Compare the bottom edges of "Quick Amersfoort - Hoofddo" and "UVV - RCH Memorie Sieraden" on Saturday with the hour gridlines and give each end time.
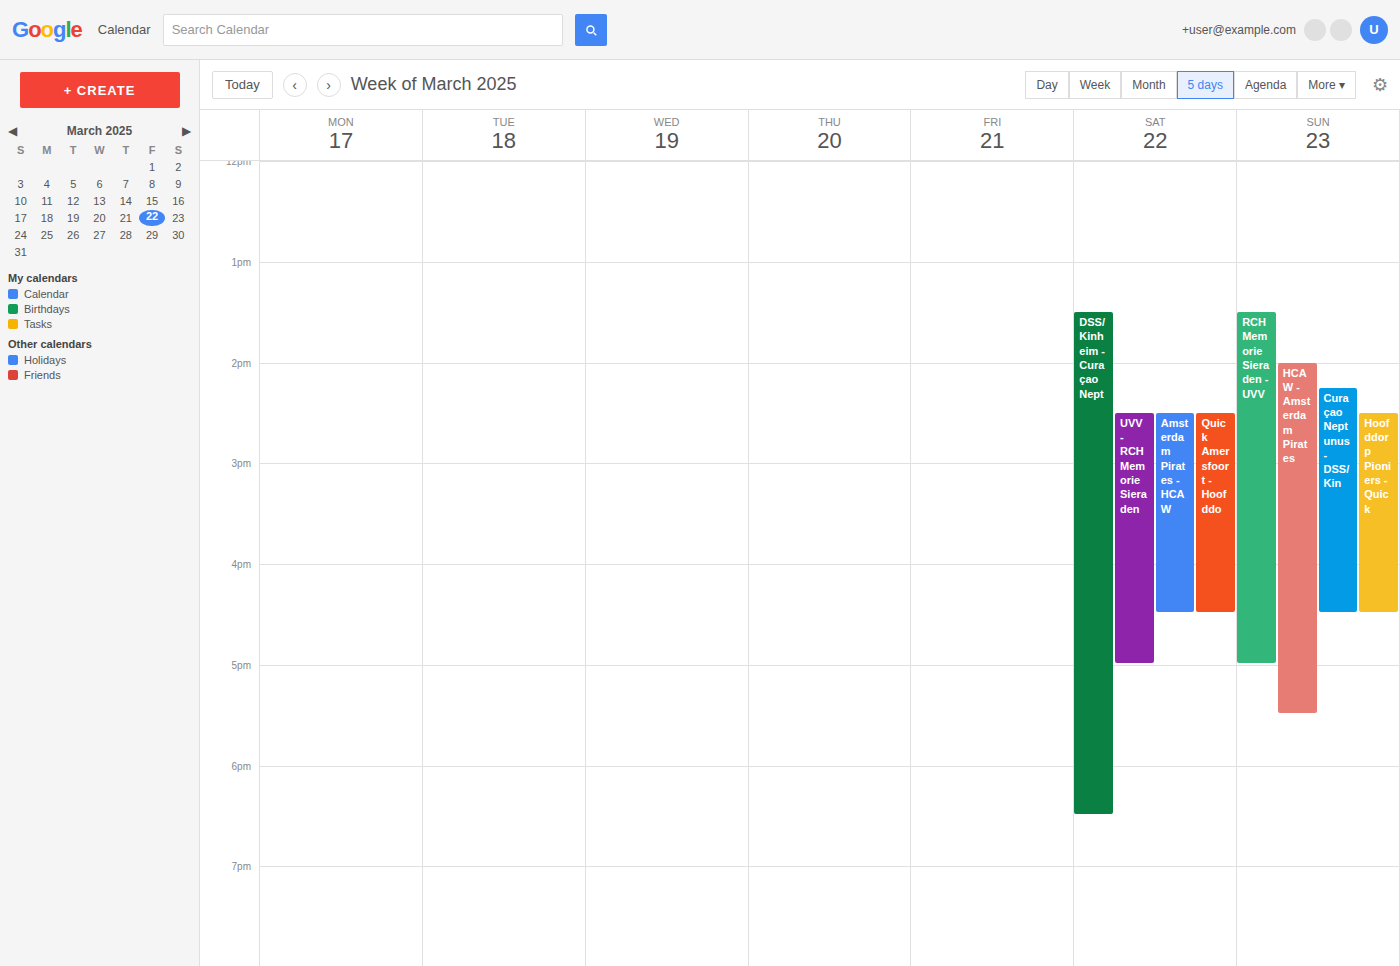
"Quick Amersfoort - Hoofddo": 4:30 PM, halfway between the 4 PM and 5 PM lines. "UVV - RCH Memorie Sieraden": 5:00 PM, exactly on the 5 PM line.